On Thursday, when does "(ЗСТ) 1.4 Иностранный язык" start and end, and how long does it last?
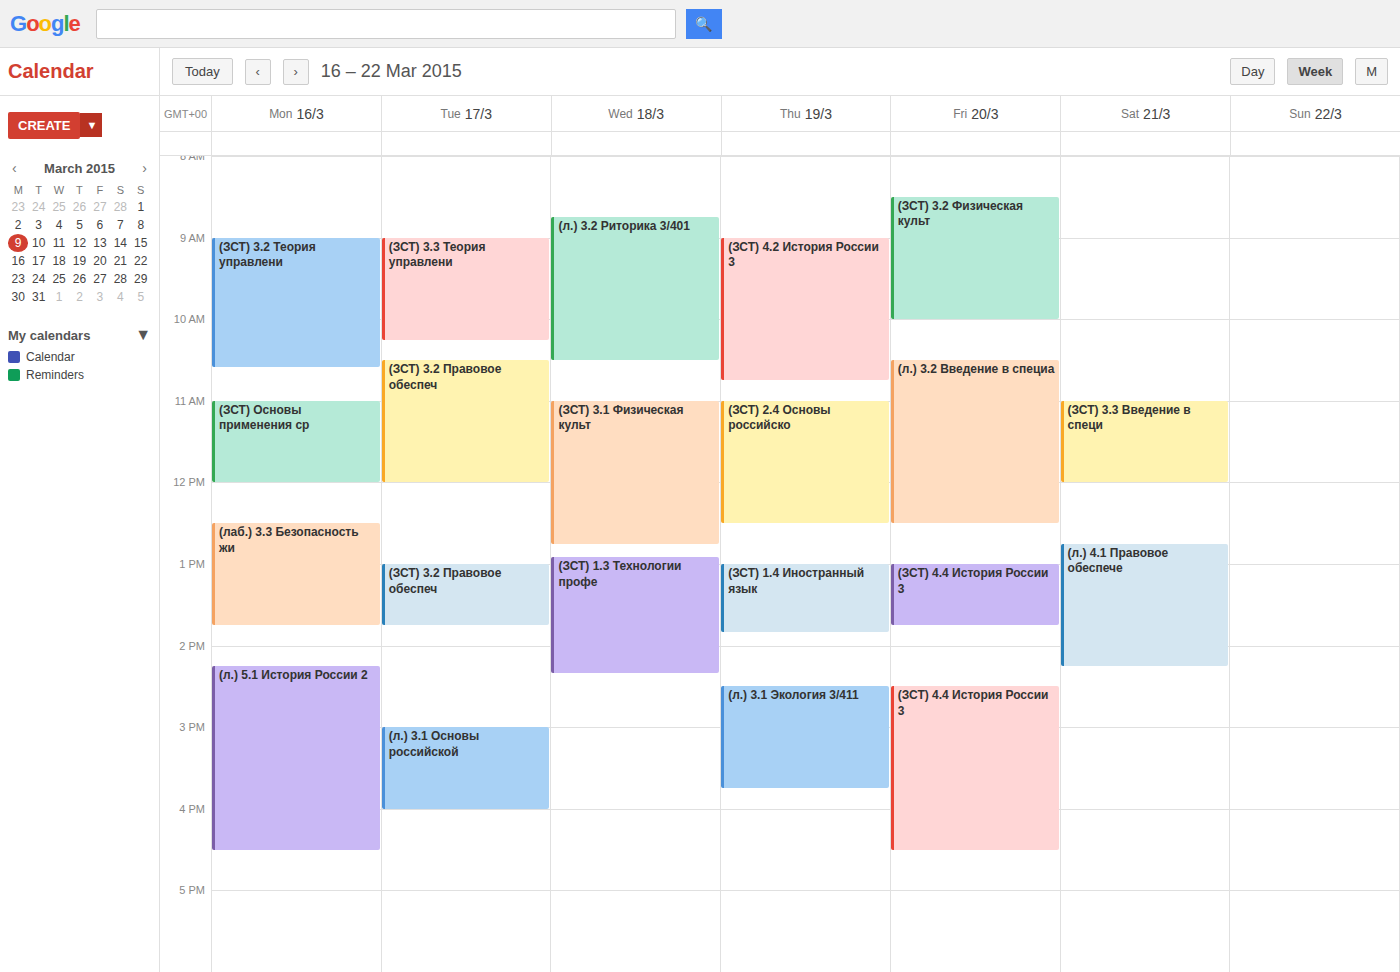
1:00 PM to 1:50 PM, 50 minutes